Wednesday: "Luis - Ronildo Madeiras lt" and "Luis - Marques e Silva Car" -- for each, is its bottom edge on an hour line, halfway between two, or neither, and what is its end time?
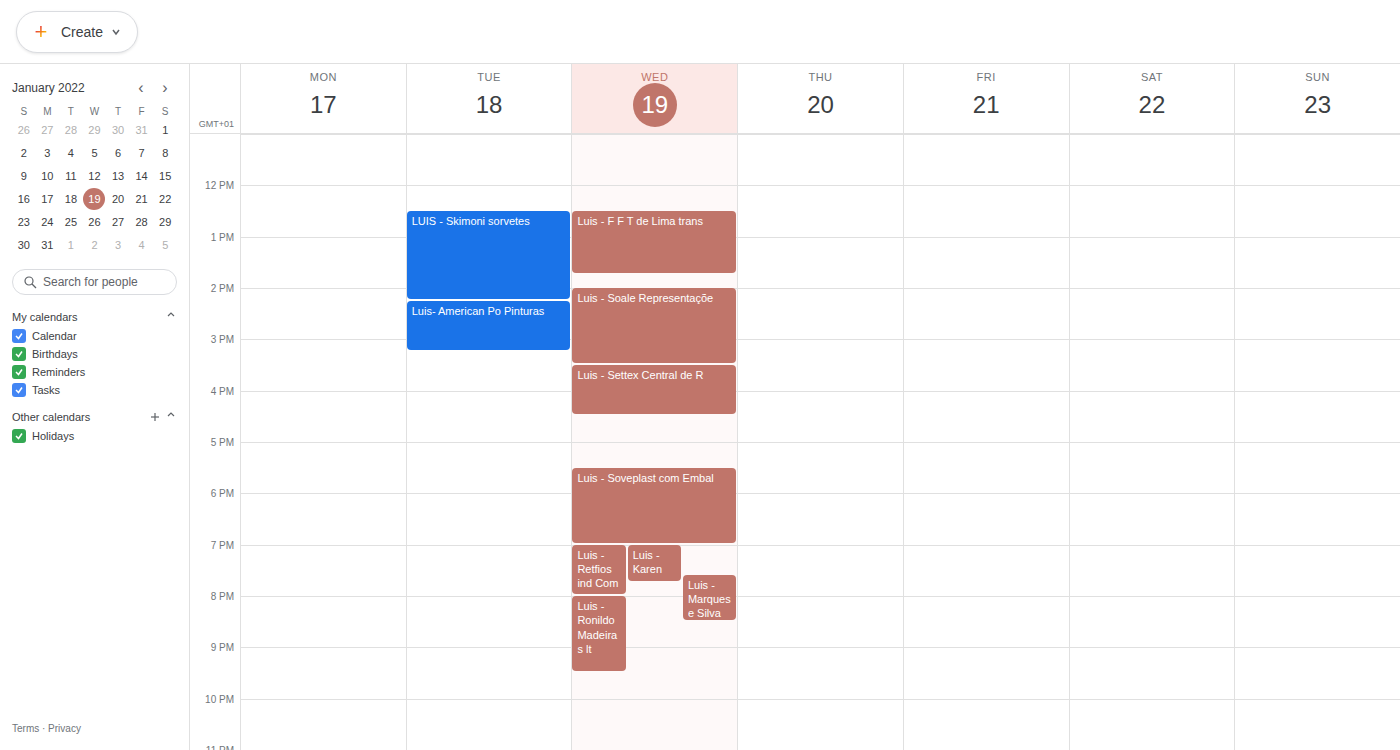
"Luis - Ronildo Madeiras lt": 9:30 PM, halfway between the 9 PM and 10 PM lines. "Luis - Marques e Silva Car": 8:30 PM, halfway between the 8 PM and 9 PM lines.